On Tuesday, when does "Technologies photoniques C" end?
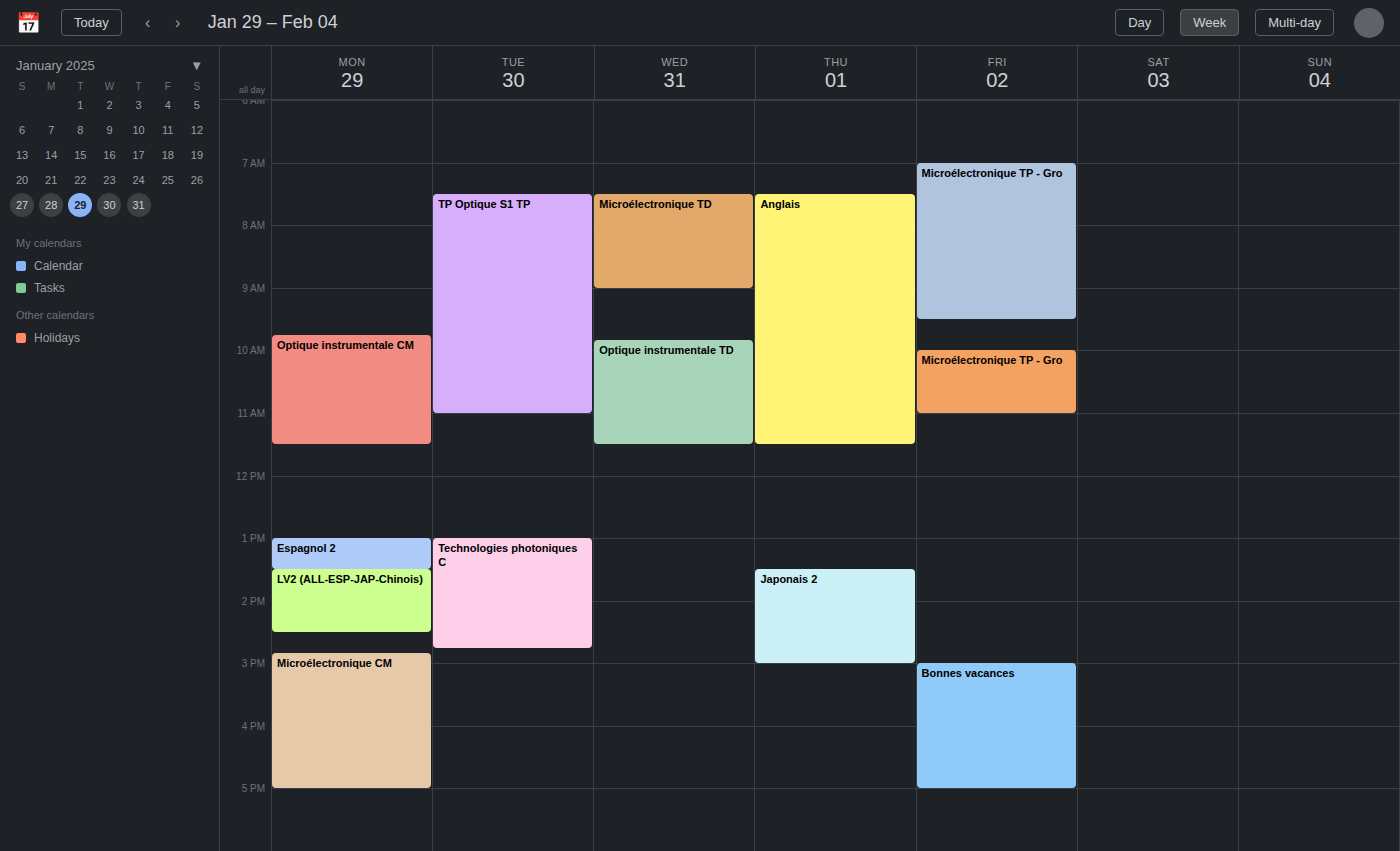
2:45 PM